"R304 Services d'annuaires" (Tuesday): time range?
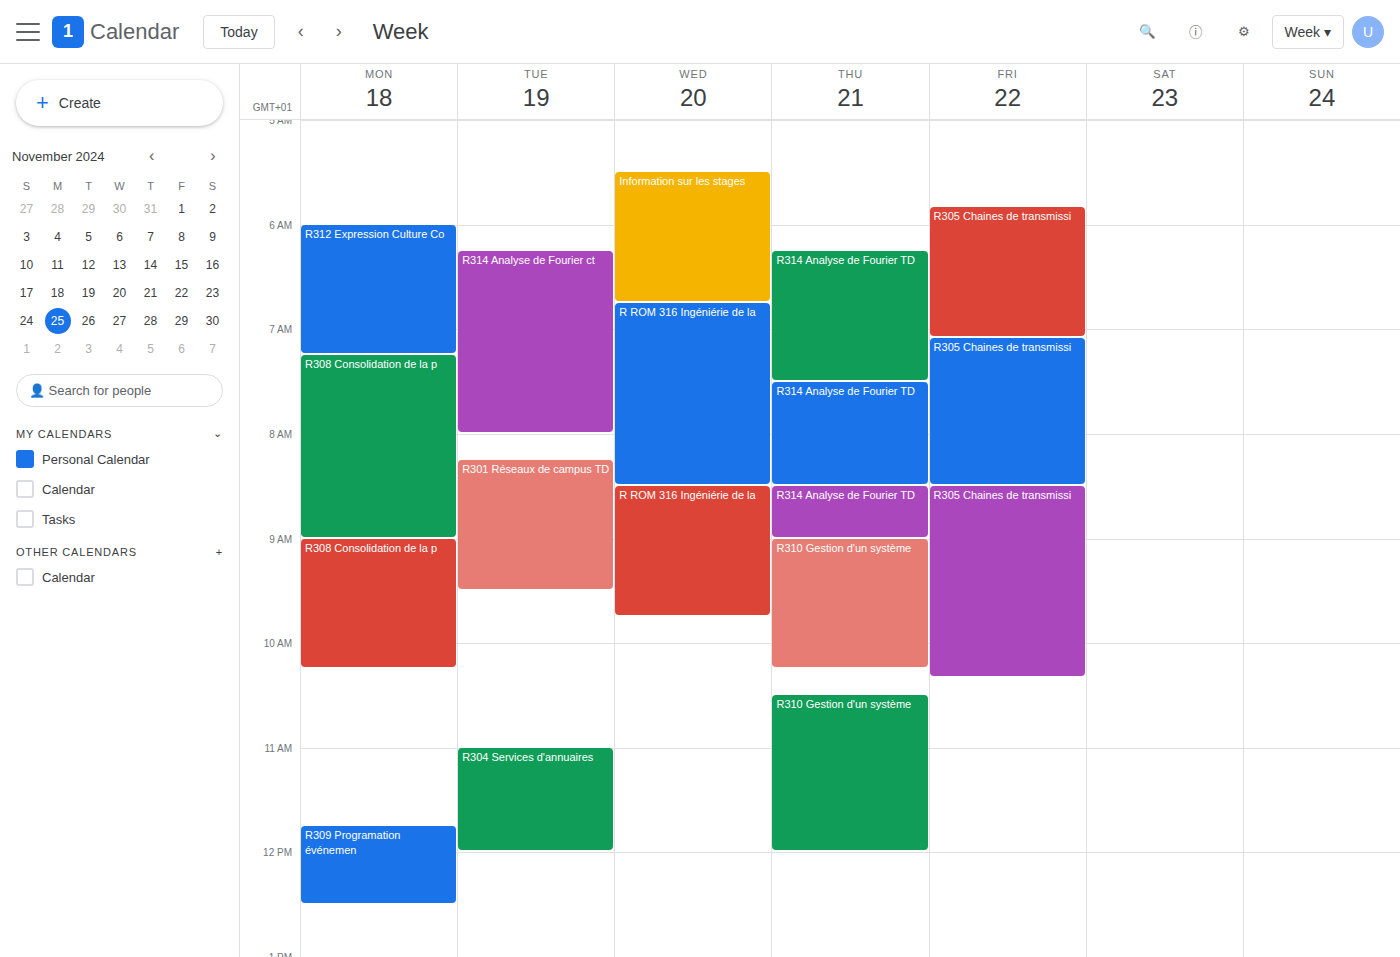
11:00 AM to 12:00 PM